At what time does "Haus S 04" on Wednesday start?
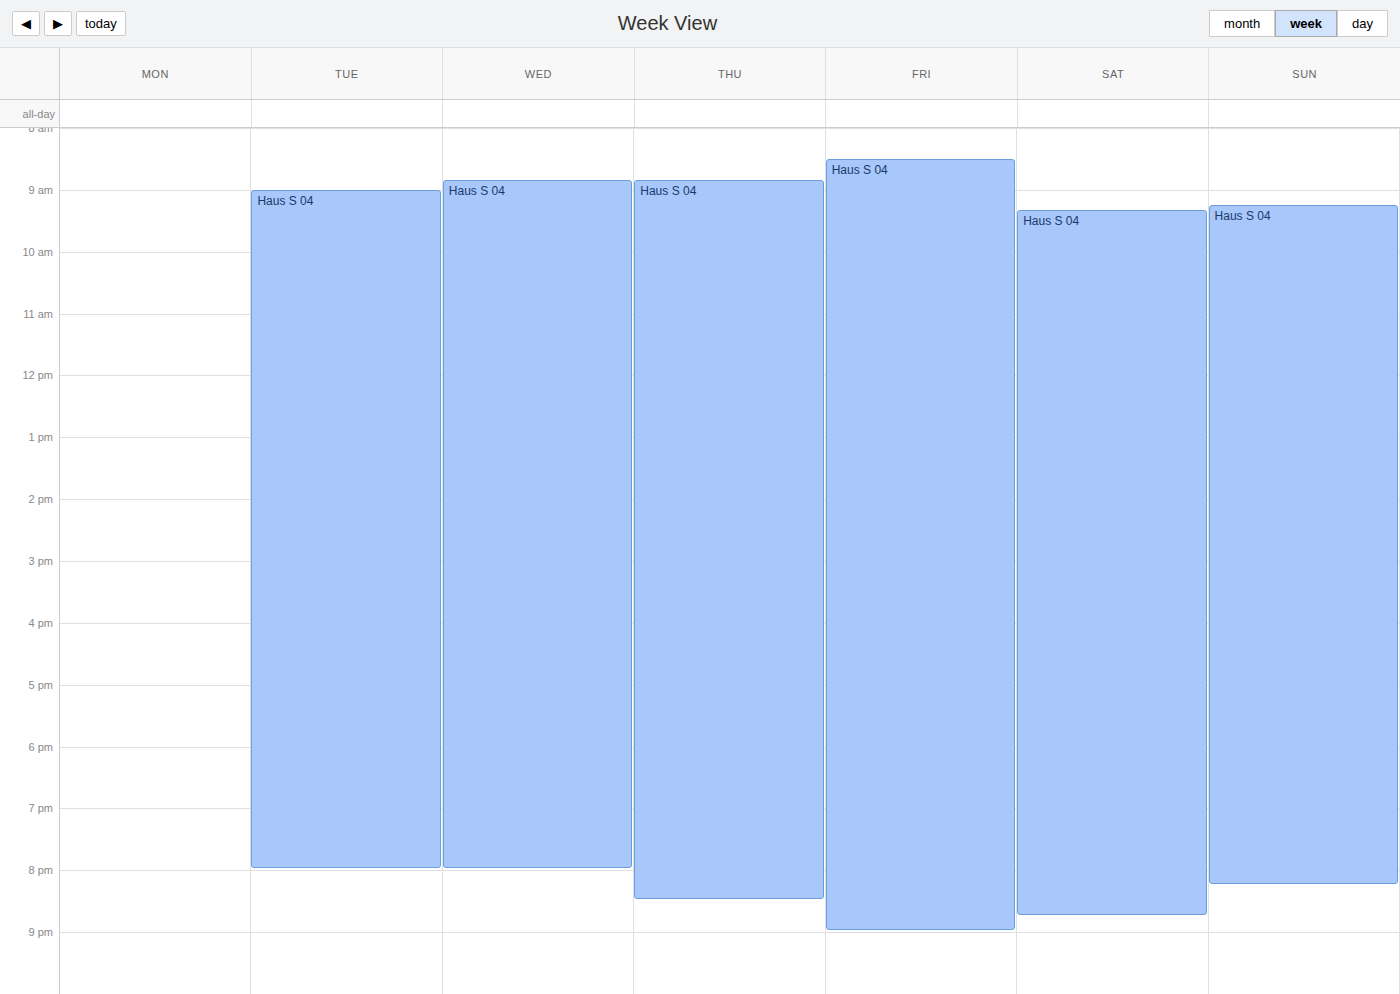
8:50 AM